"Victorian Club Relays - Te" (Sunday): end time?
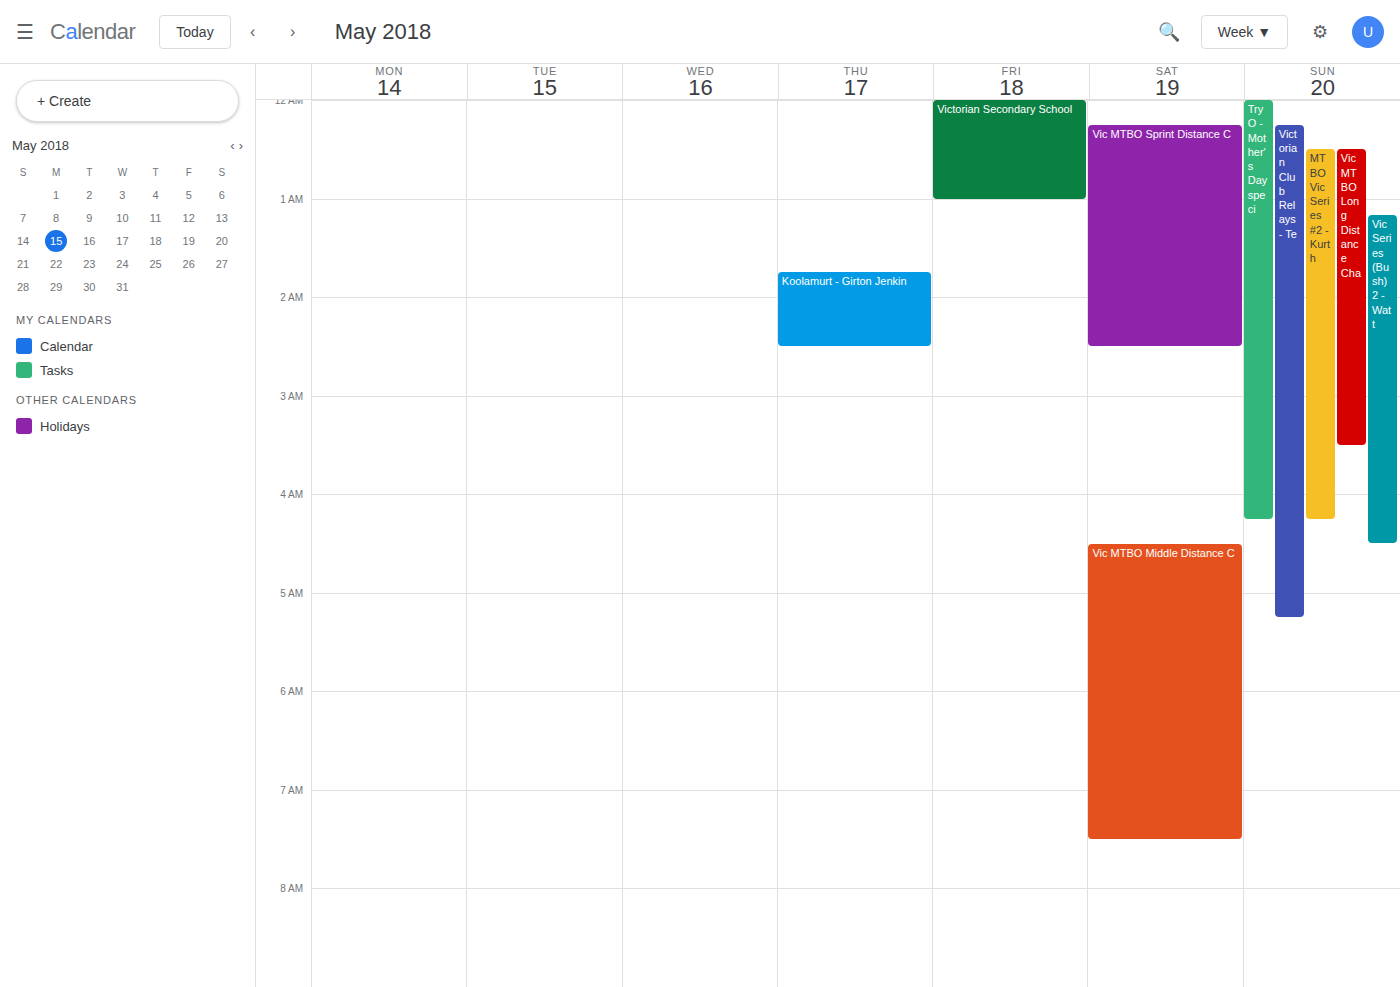
5:15 AM